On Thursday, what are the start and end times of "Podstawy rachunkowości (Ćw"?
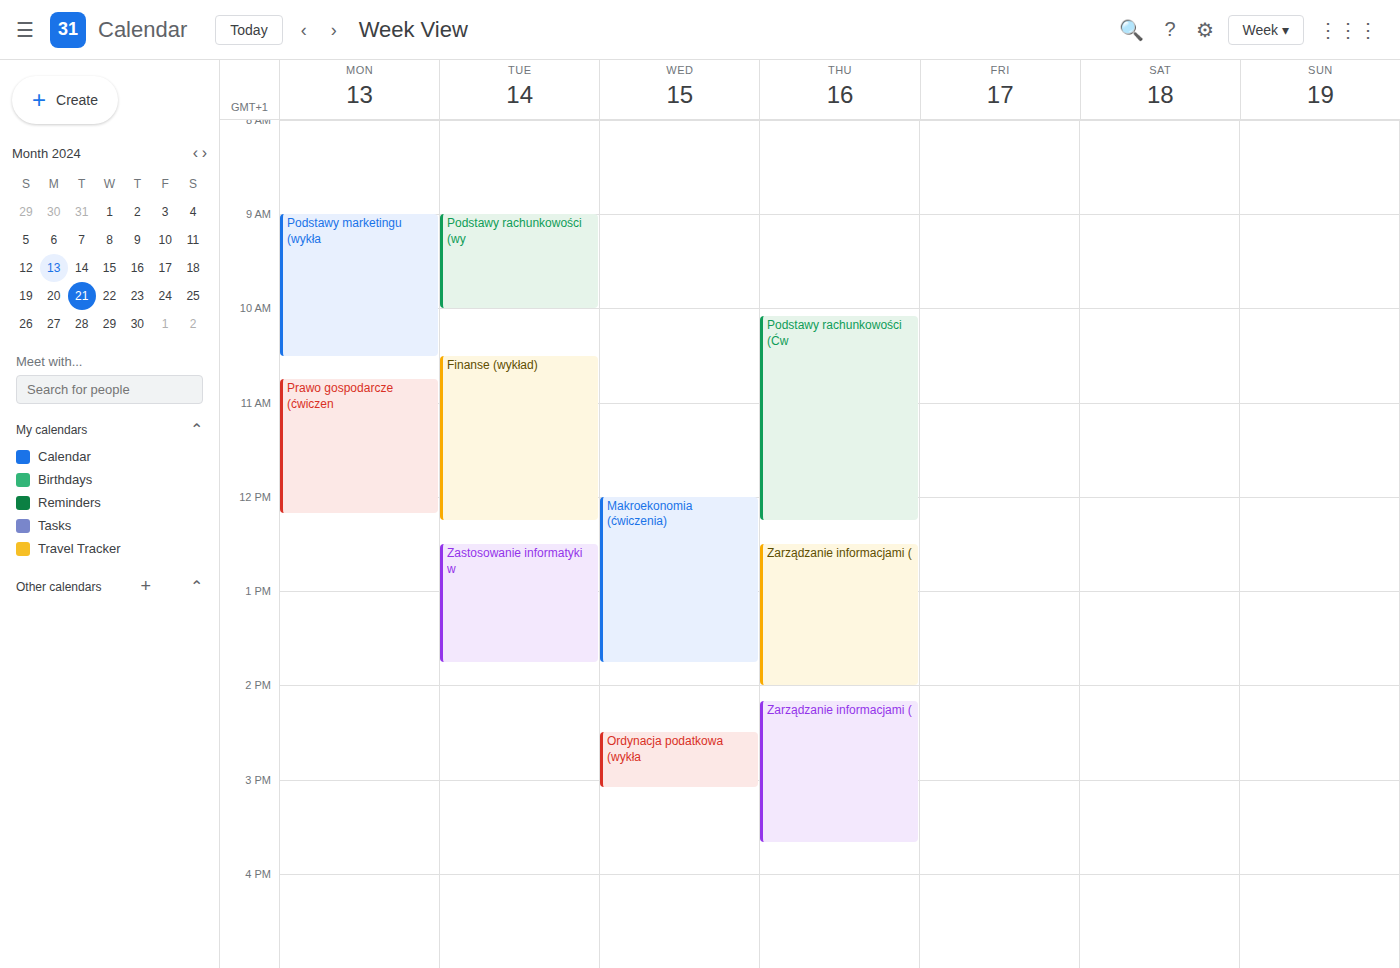
10:05 AM to 12:15 PM